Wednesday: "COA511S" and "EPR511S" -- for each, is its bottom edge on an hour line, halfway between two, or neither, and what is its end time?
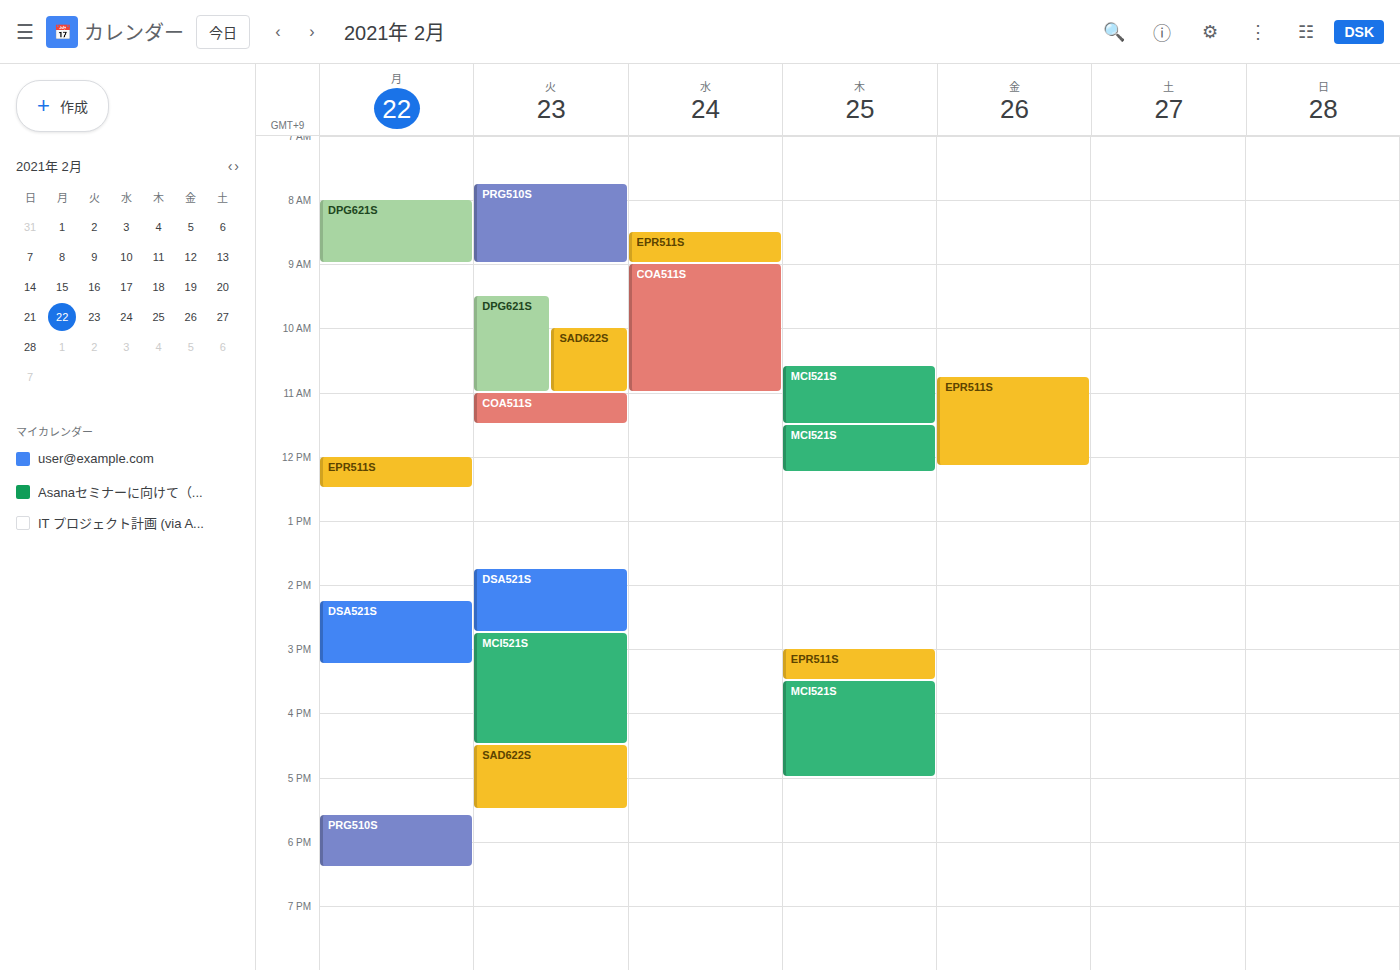
"COA511S": 11:00 AM, exactly on the 11 AM line. "EPR511S": 9:00 AM, exactly on the 9 AM line.